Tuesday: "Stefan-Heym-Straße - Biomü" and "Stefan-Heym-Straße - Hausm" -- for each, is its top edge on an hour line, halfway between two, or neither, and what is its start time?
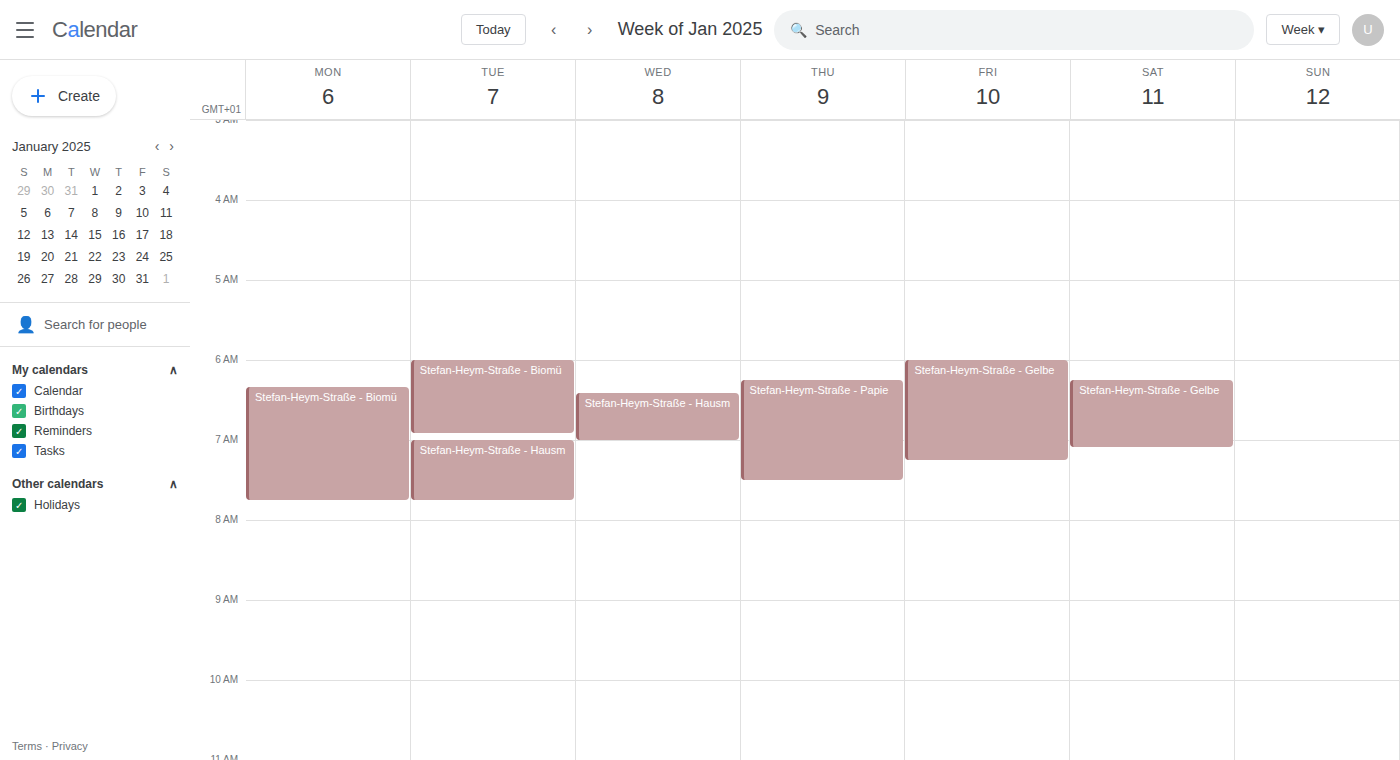
"Stefan-Heym-Straße - Biomü": 6:00 AM, exactly on the 6 AM line. "Stefan-Heym-Straße - Hausm": 7:00 AM, exactly on the 7 AM line.